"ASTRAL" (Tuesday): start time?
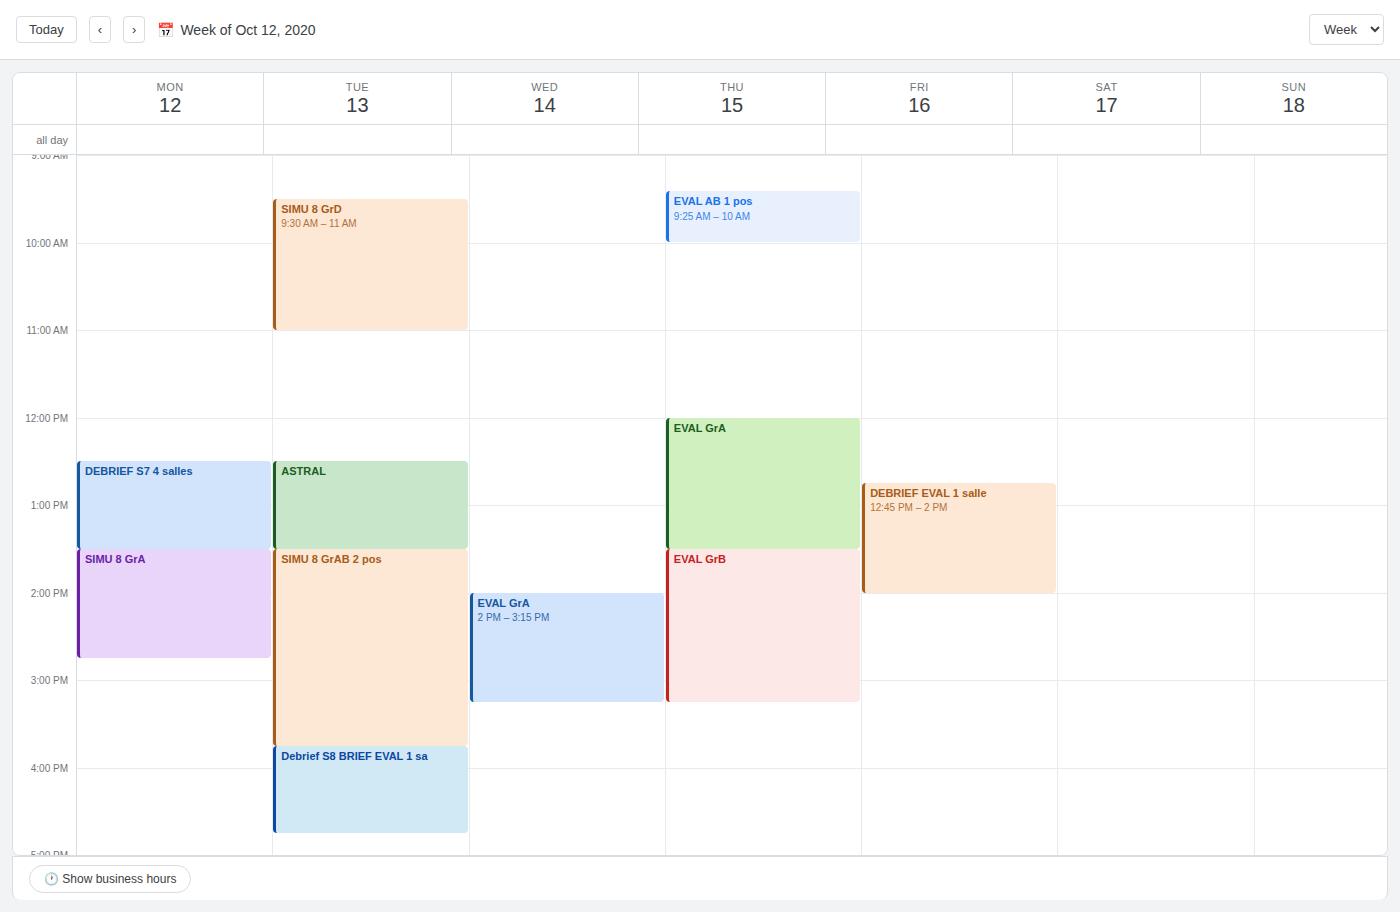
12:30 PM